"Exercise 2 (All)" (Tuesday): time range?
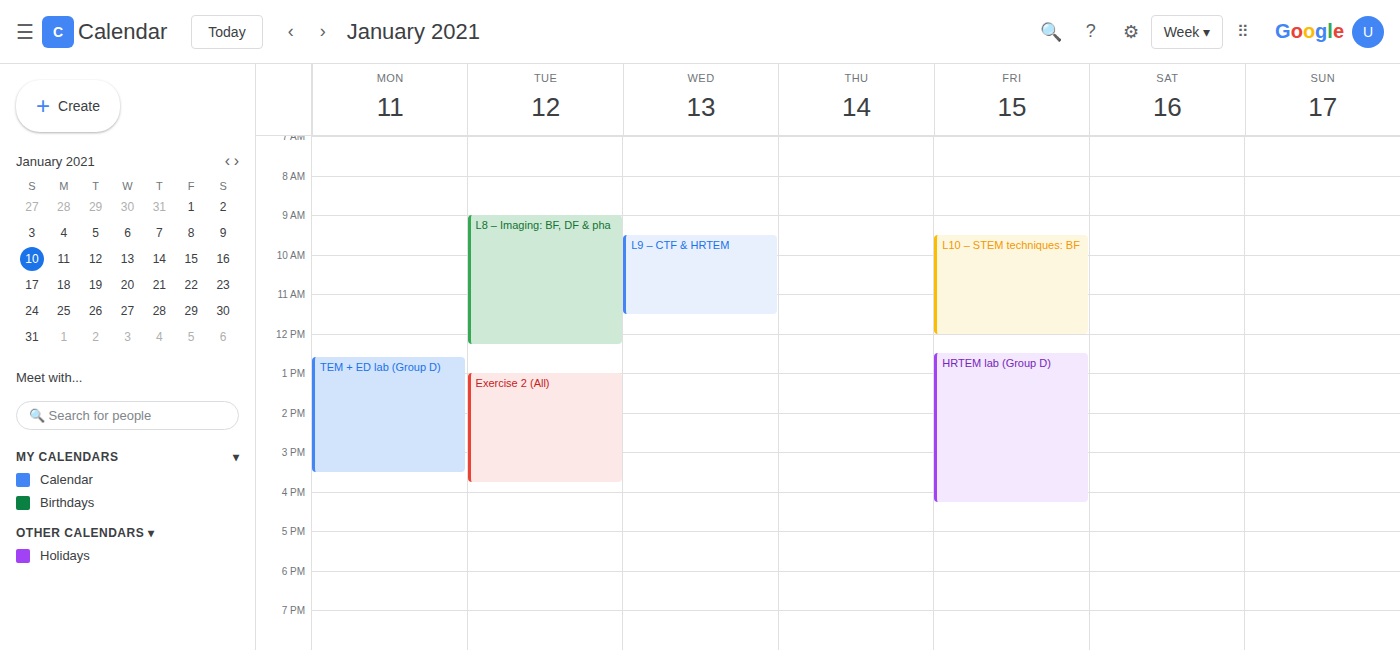
1:00 PM to 3:45 PM